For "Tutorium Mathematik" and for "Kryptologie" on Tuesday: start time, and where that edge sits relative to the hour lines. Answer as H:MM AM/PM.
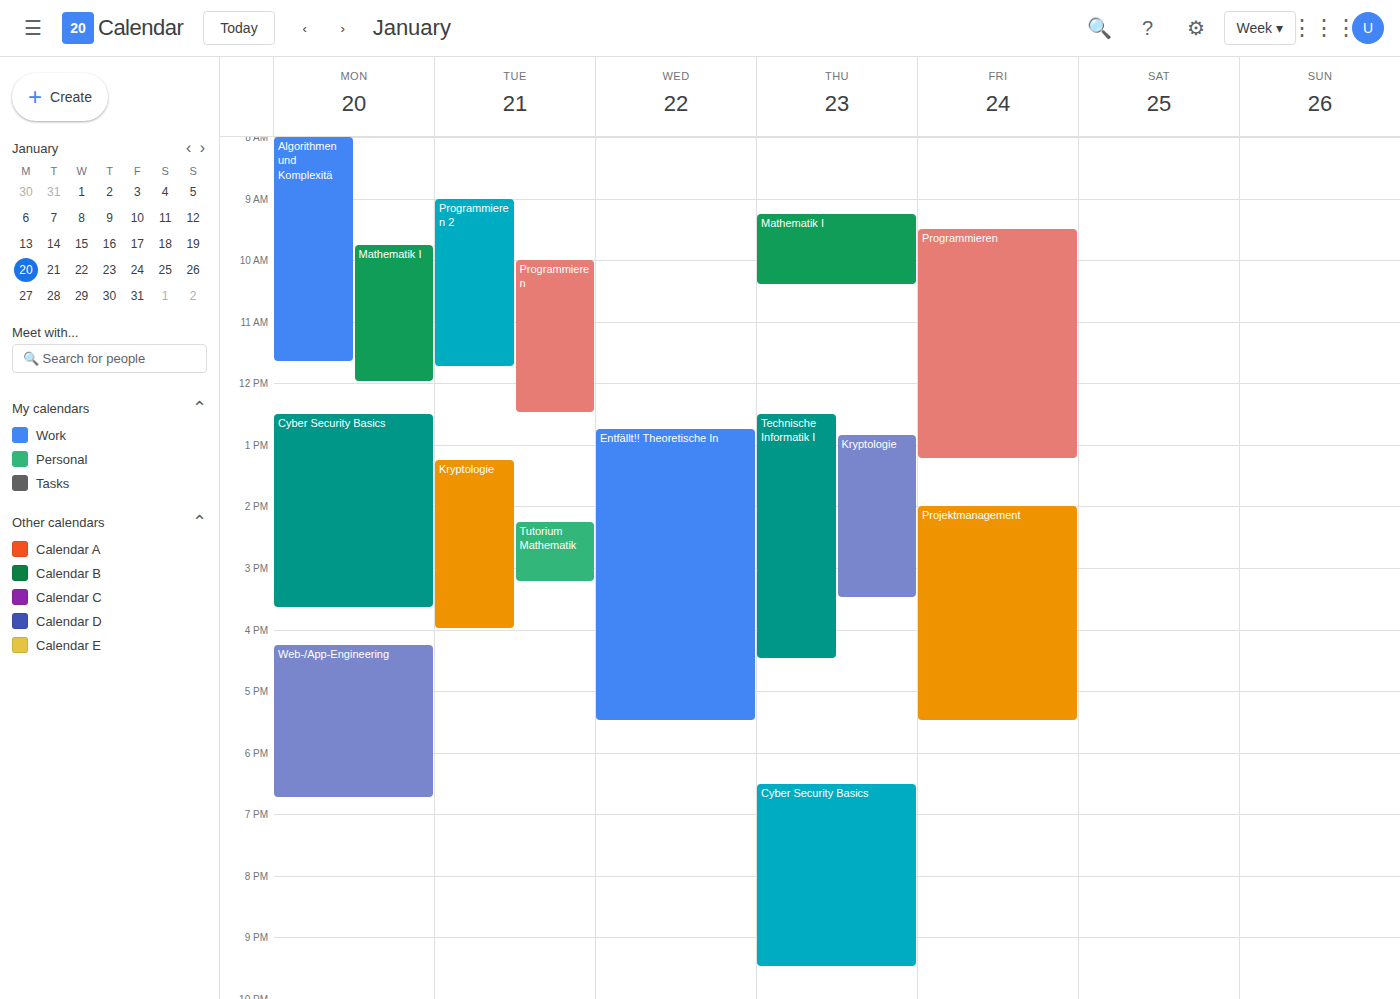
"Tutorium Mathematik": 2:15 PM, neither: a quarter of the way from the 2 PM line to the 3 PM line. "Kryptologie": 1:15 PM, neither: a quarter of the way from the 1 PM line to the 2 PM line.